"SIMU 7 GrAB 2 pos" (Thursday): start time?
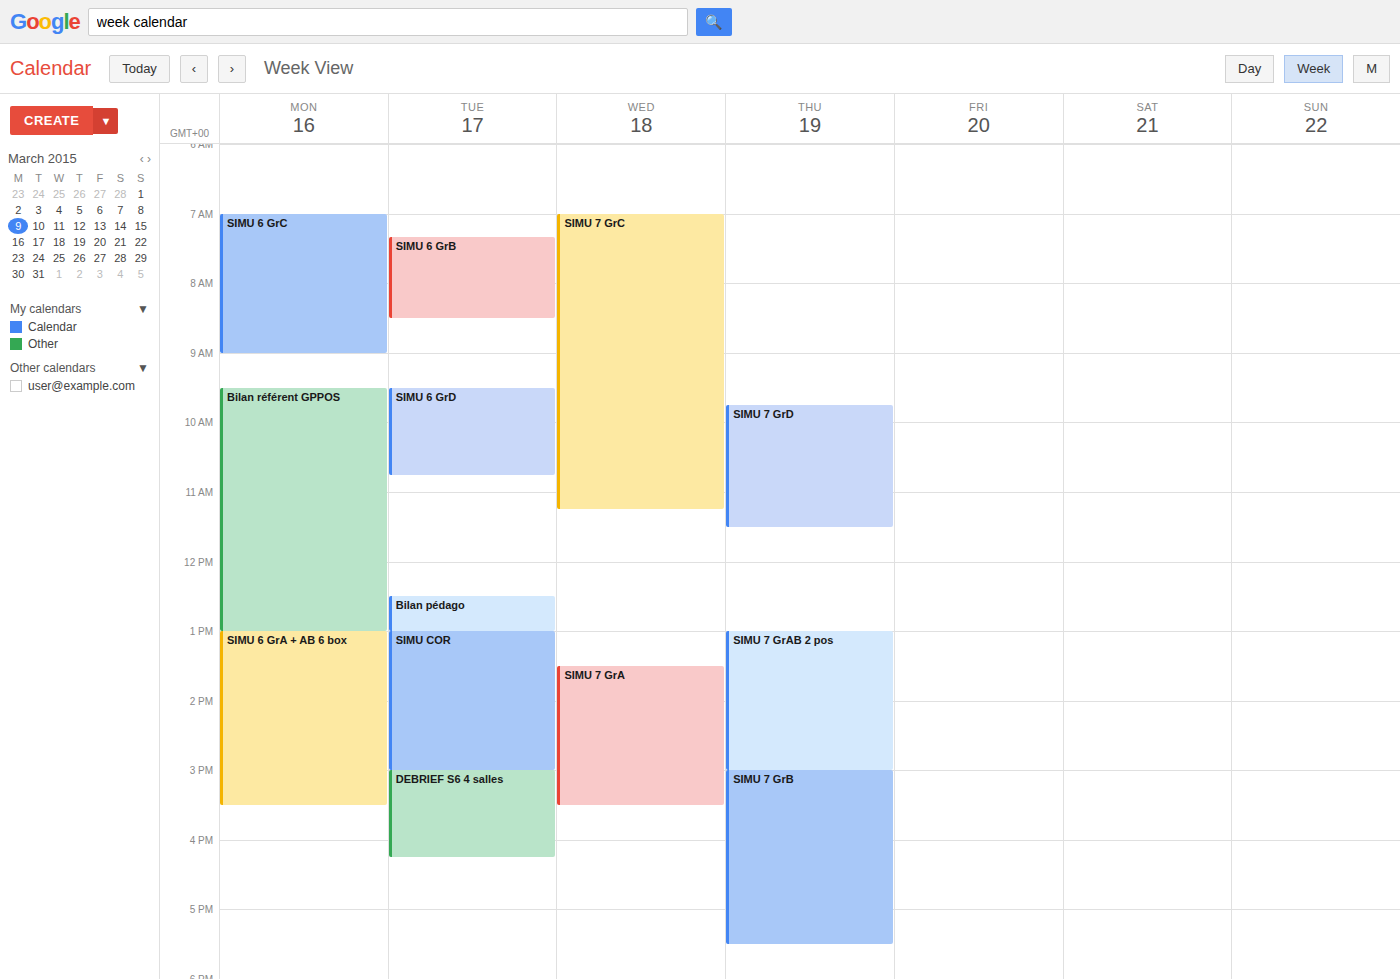
1:00 PM